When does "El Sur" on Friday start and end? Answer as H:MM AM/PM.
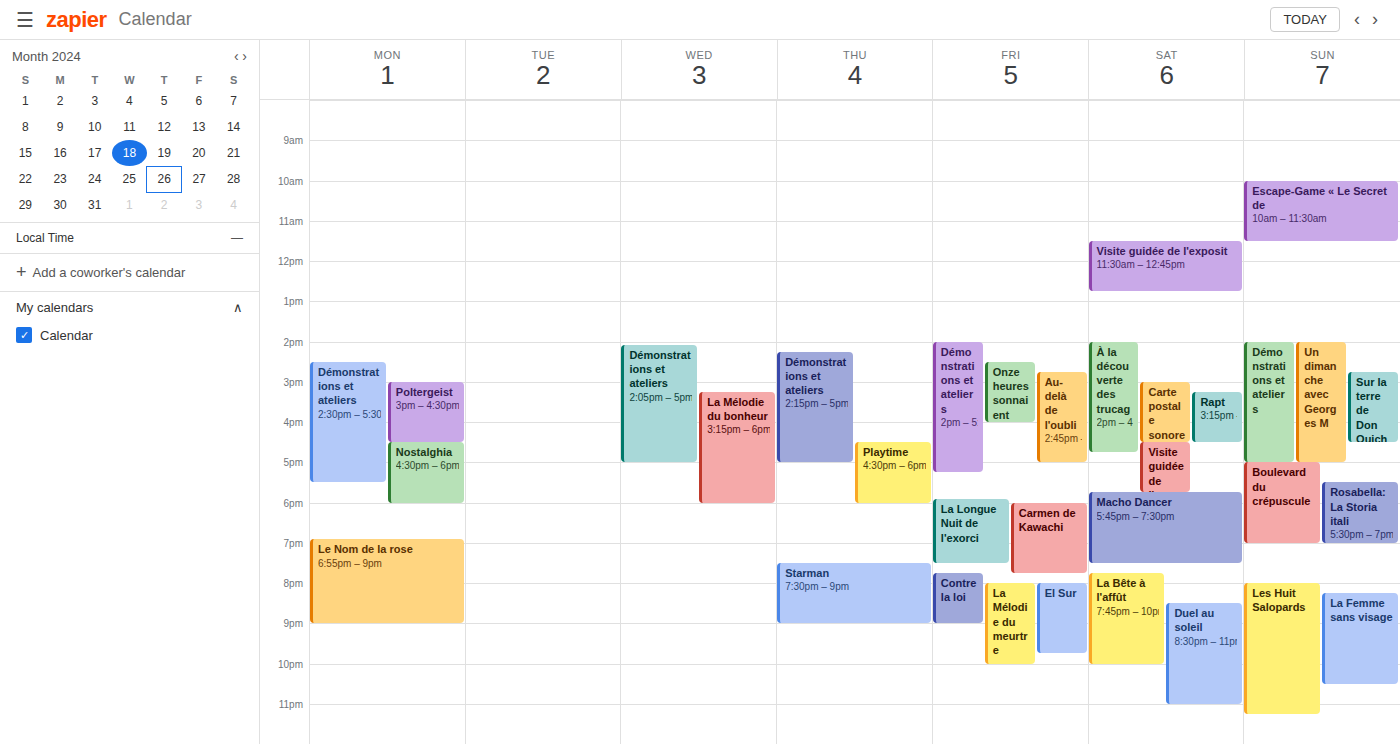
8:00 PM to 9:45 PM